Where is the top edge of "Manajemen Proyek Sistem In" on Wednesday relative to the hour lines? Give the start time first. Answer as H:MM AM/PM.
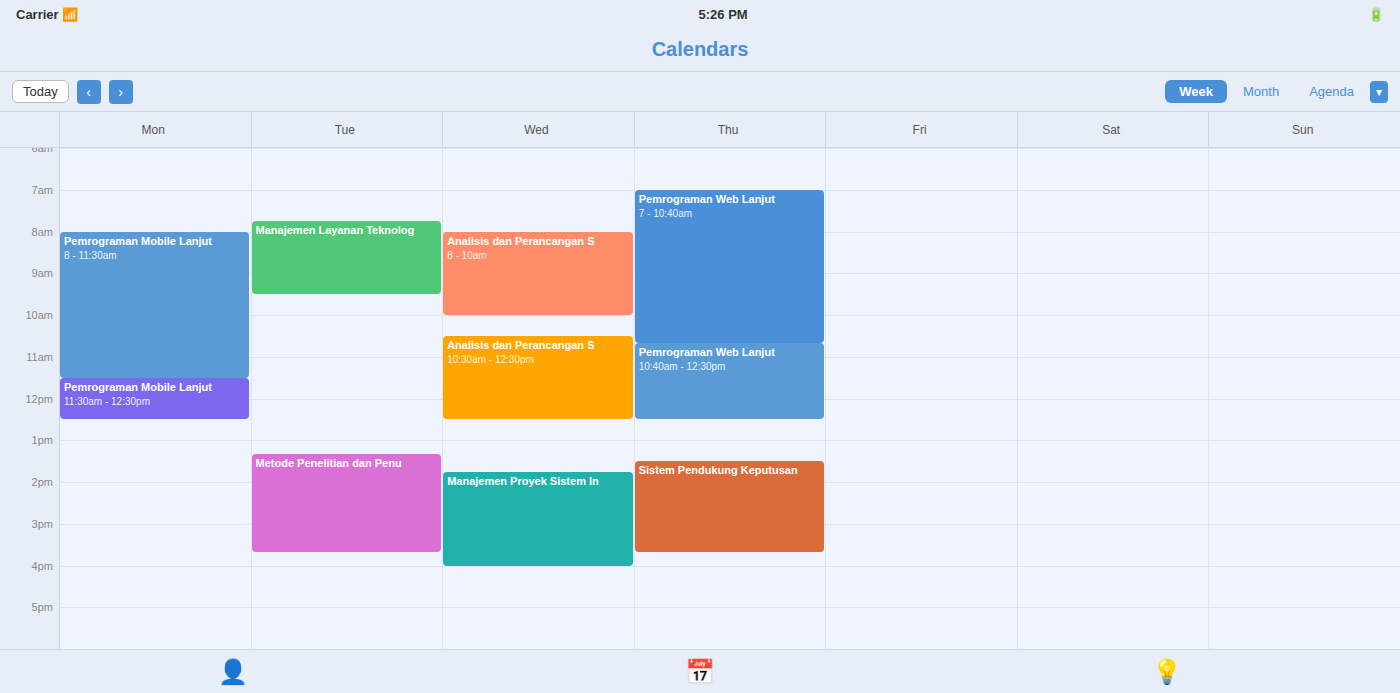
1:45 PM -- neither: three quarters of the way from the 1 PM line to the 2 PM line.